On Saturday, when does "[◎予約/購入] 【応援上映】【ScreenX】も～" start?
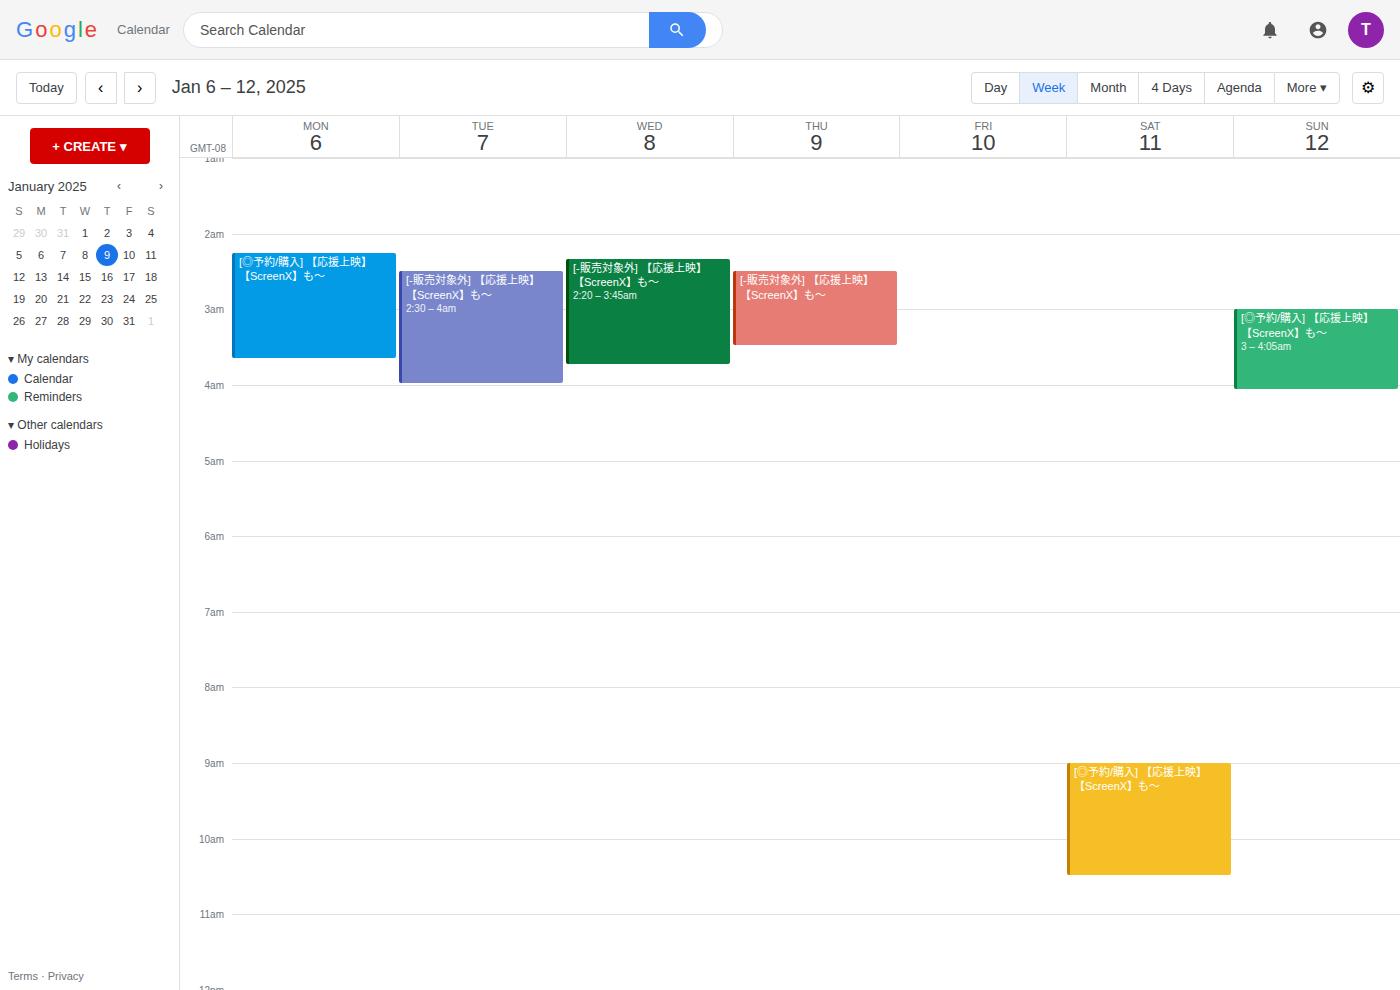
09:00